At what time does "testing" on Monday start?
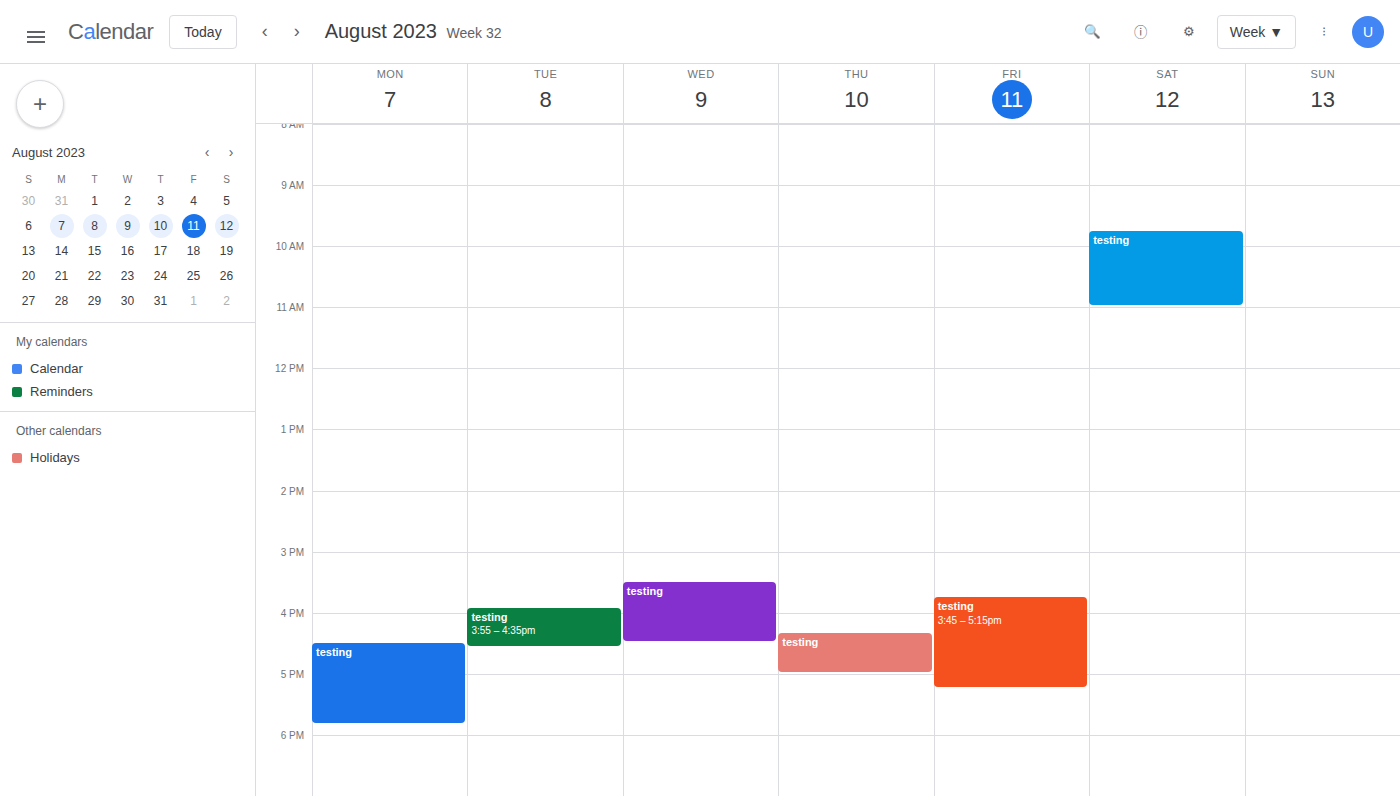
4:30 PM